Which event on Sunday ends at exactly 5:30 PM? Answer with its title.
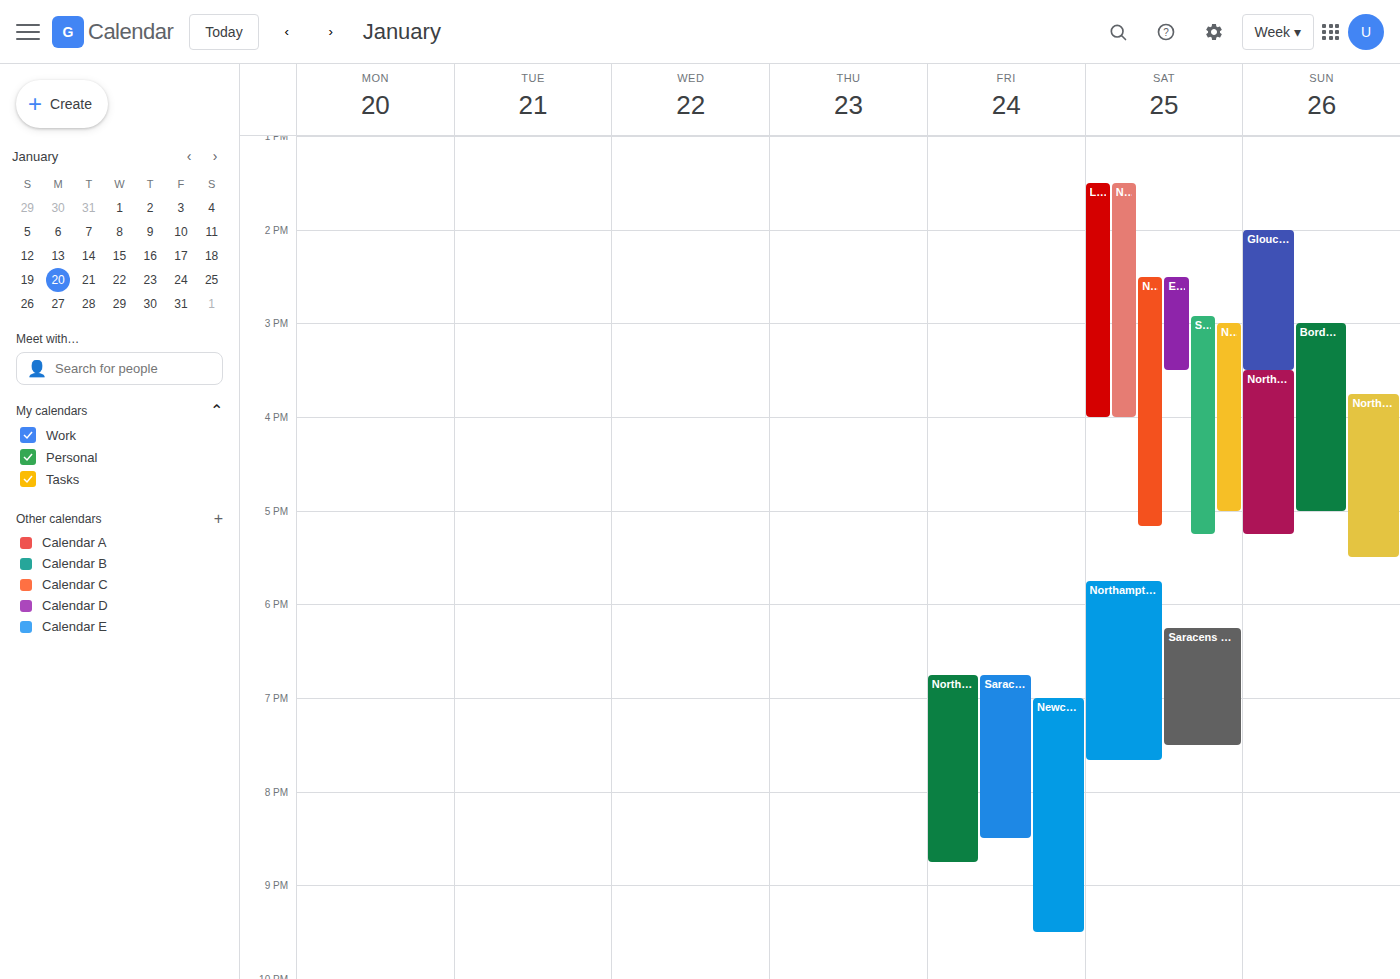
"Northampton Saints vs Voda"